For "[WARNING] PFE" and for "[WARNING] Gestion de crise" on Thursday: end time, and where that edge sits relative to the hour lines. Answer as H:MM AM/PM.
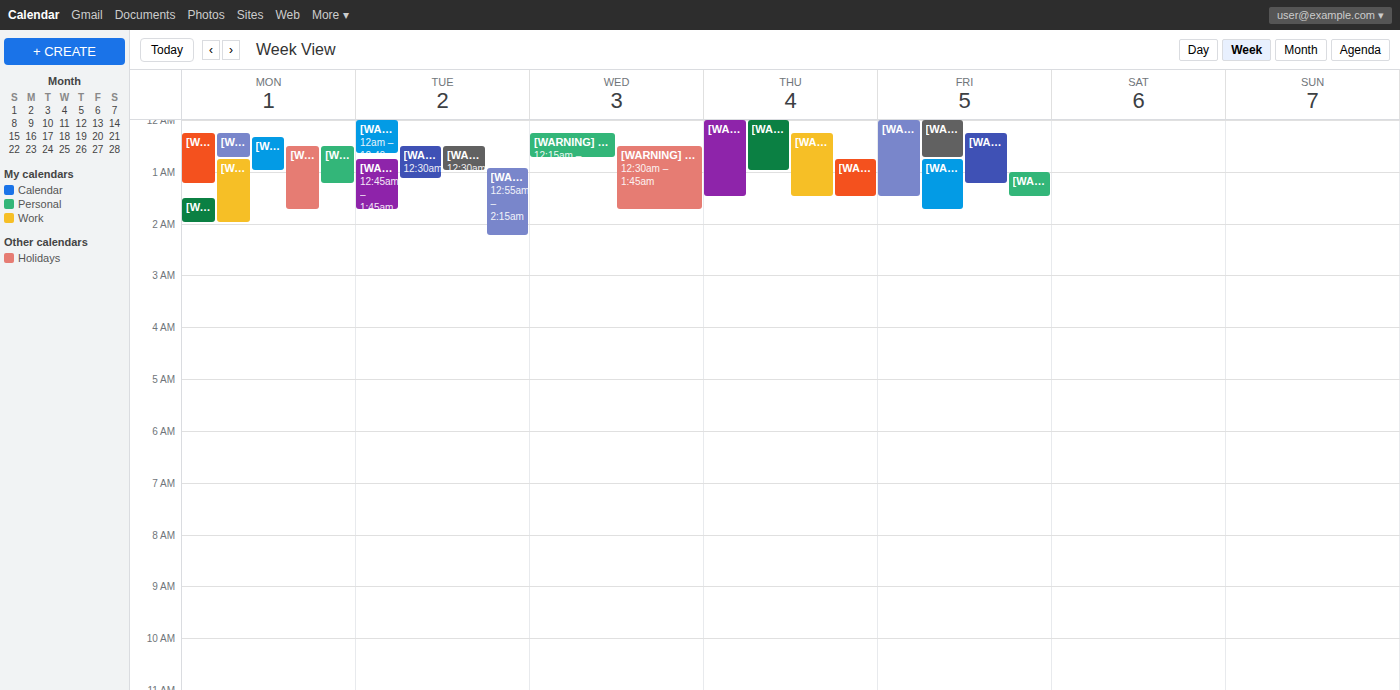
"[WARNING] PFE": 1:30 AM, halfway between the 1 AM and 2 AM lines. "[WARNING] Gestion de crise": 1:00 AM, exactly on the 1 AM line.